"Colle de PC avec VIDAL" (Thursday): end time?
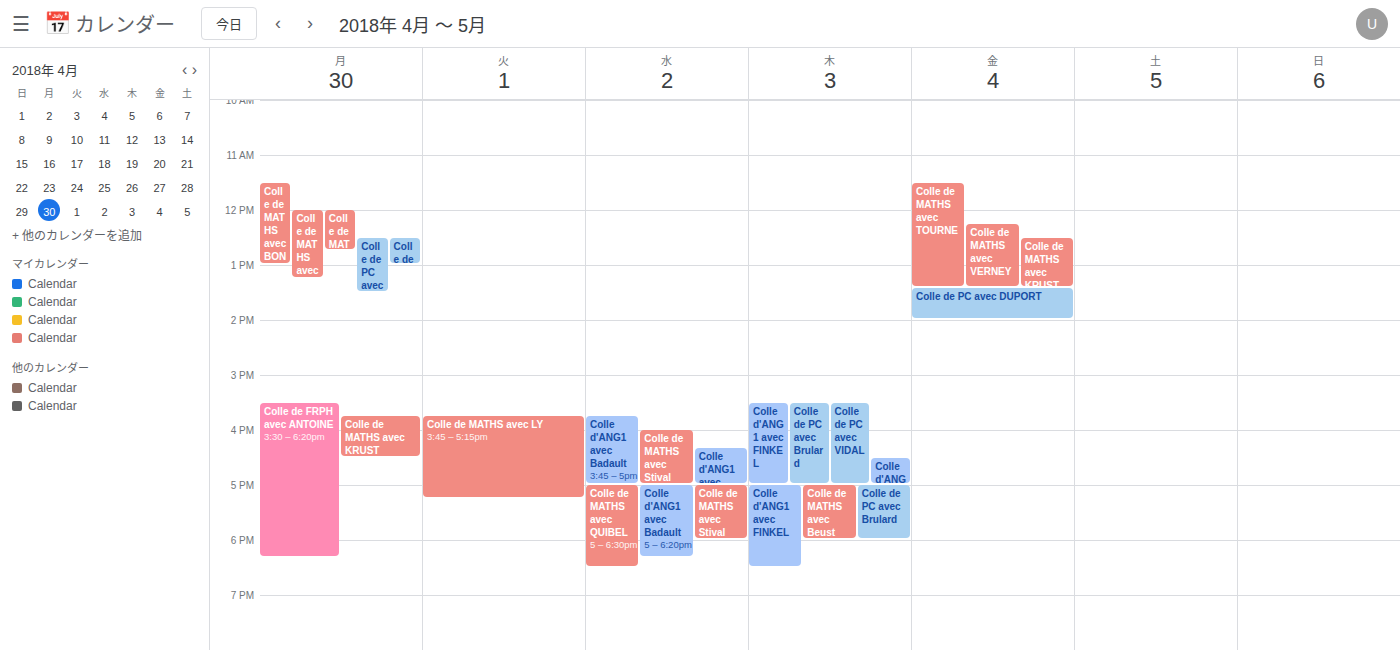
5:00 PM